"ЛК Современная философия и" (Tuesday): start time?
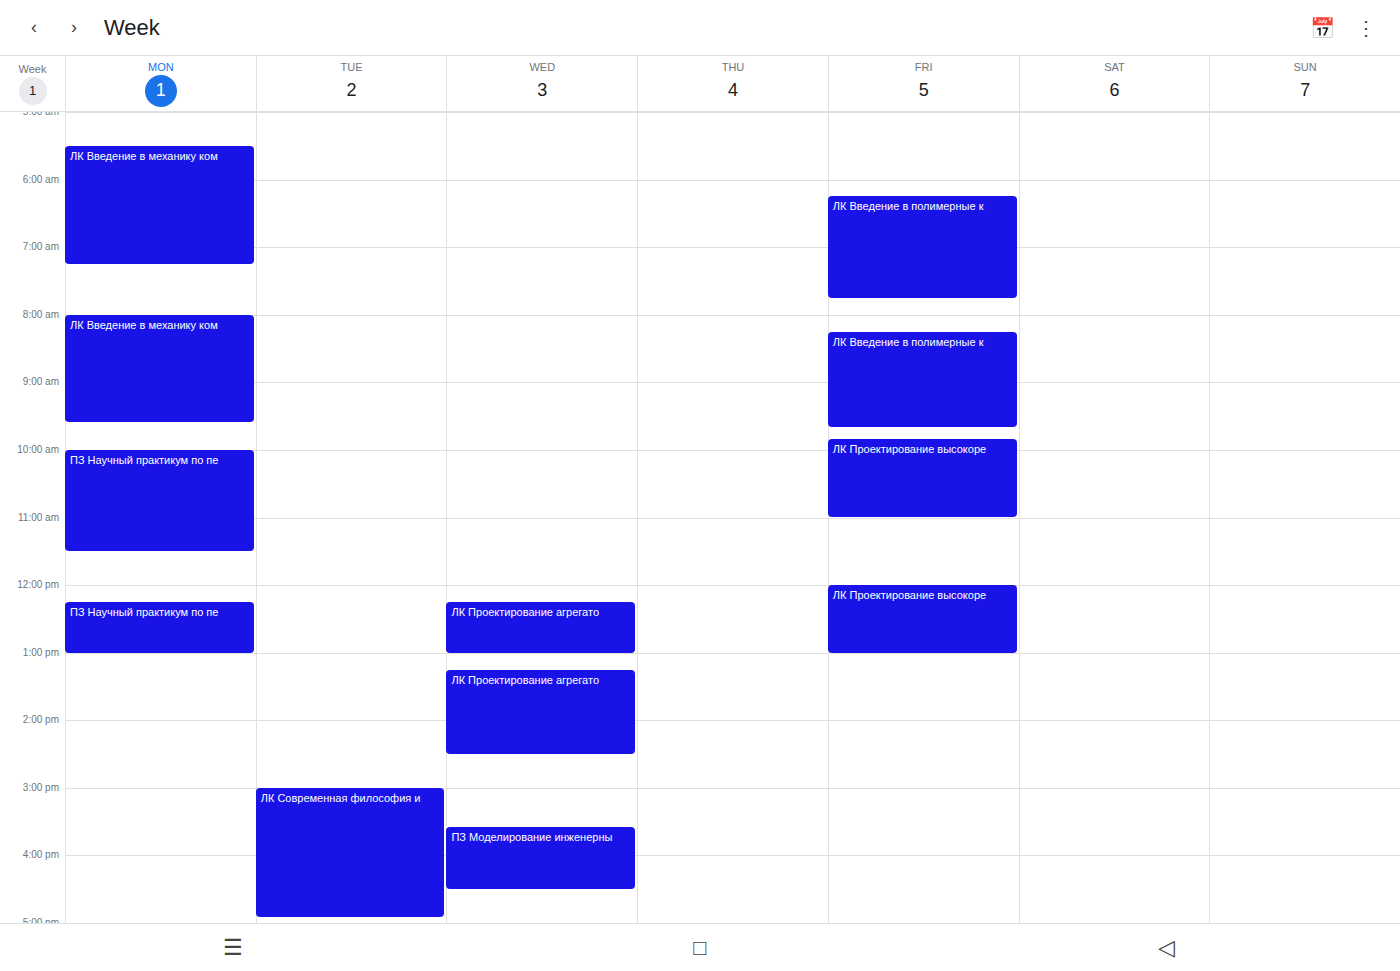
3:00 PM